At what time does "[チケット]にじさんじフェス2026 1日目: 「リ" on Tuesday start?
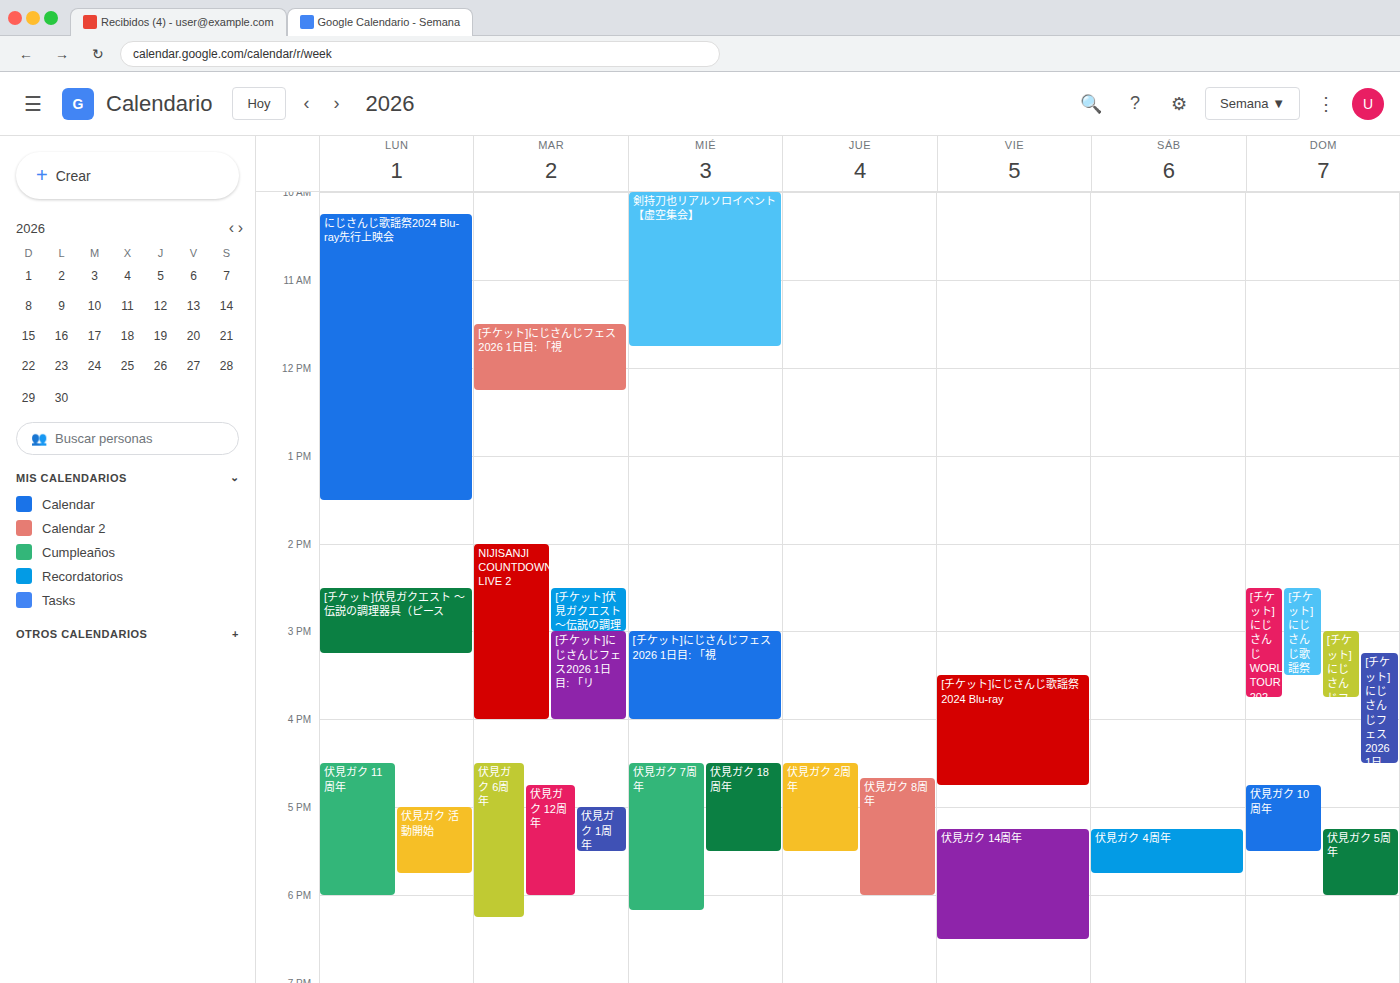
3:00 PM